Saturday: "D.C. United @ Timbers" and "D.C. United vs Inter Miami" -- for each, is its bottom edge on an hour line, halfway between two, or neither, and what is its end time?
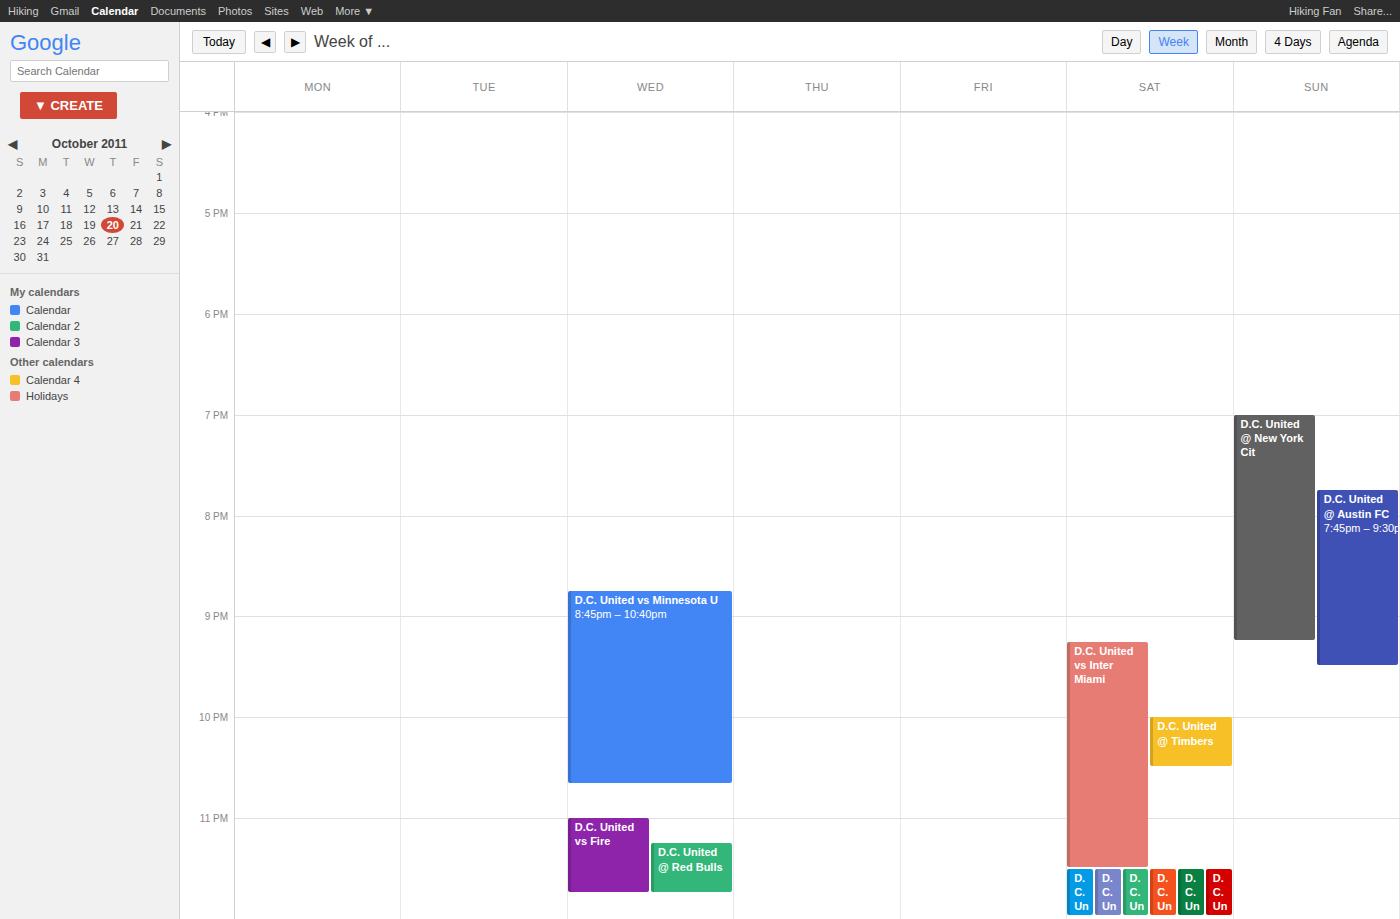
"D.C. United @ Timbers": 10:30 PM, halfway between the 10 PM and 11 PM lines. "D.C. United vs Inter Miami": 11:30 PM, halfway between the 11 PM and 12 AM lines.